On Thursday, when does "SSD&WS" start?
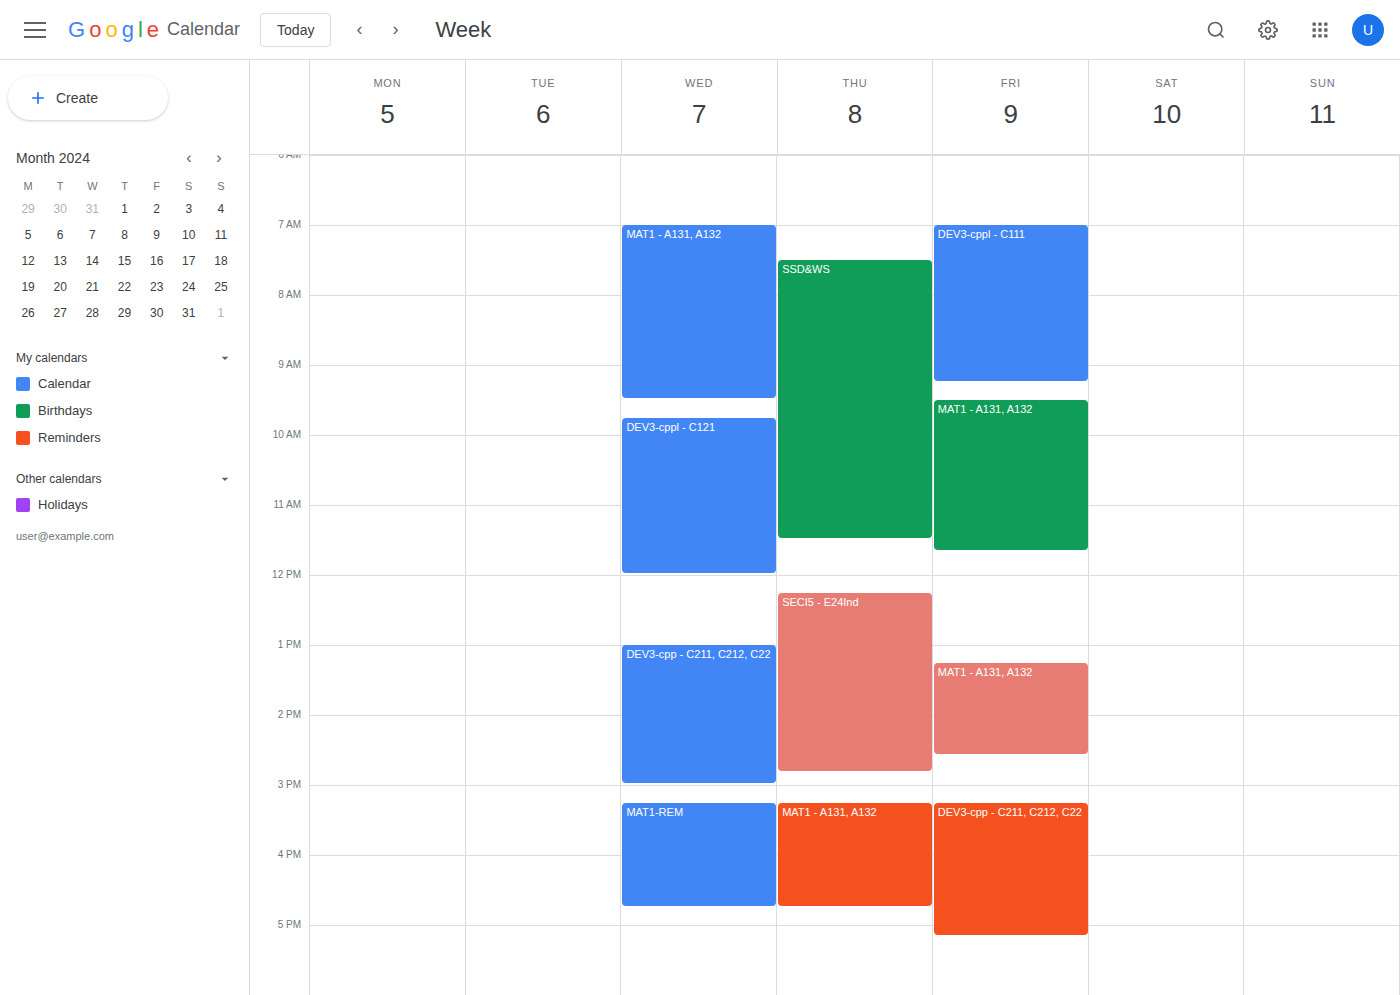
7:30 AM